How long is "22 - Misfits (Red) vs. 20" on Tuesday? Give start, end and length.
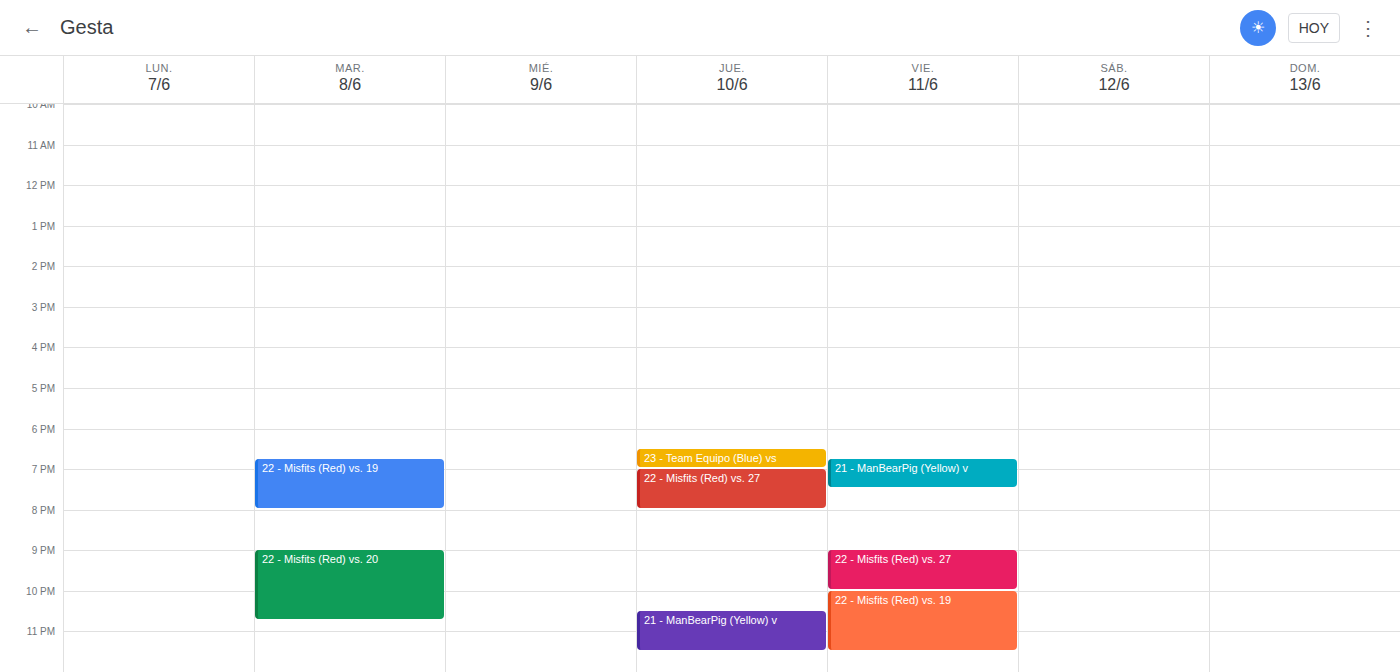
9:00 PM to 10:45 PM, 1 hour 45 minutes